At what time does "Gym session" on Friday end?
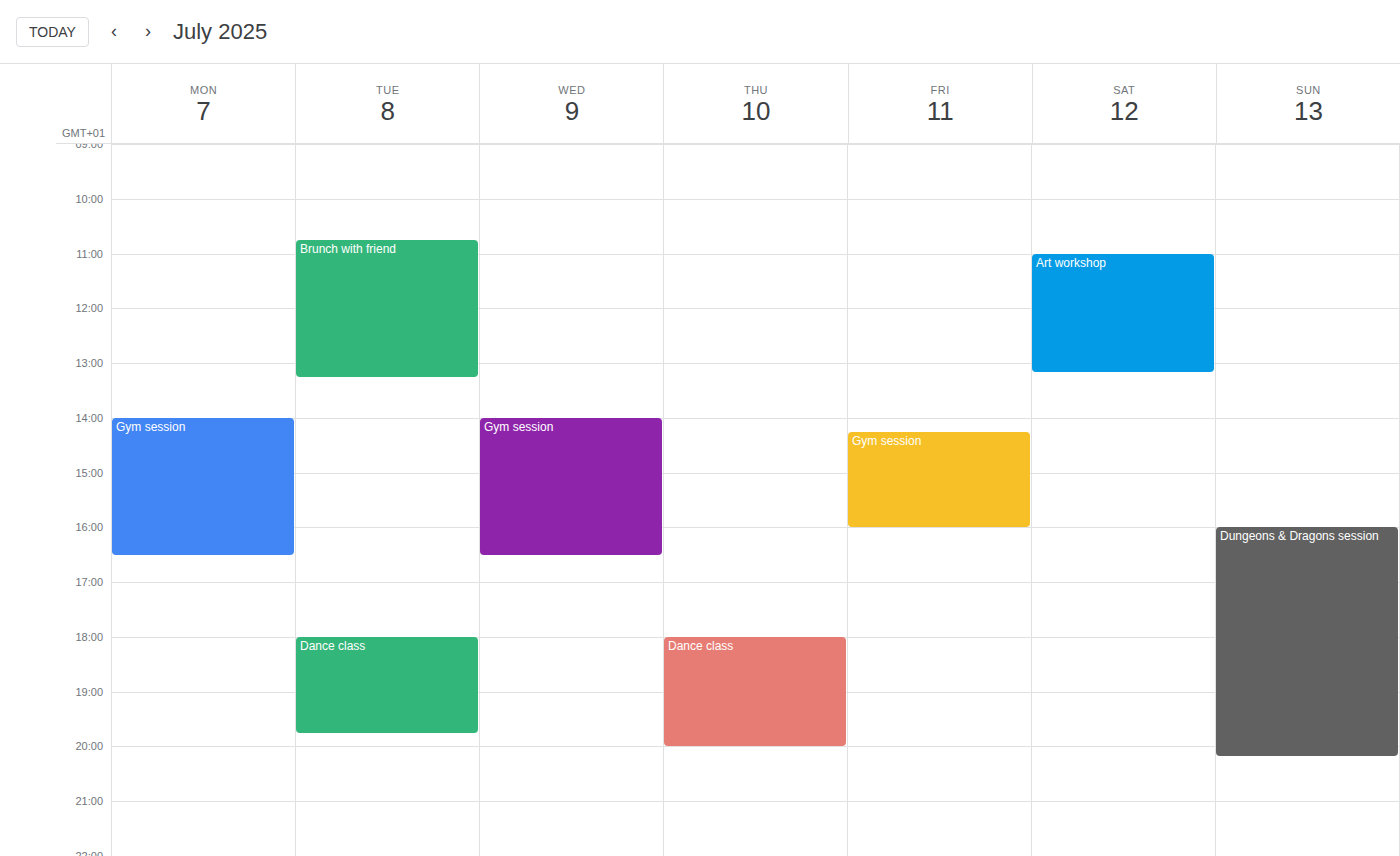
16:00